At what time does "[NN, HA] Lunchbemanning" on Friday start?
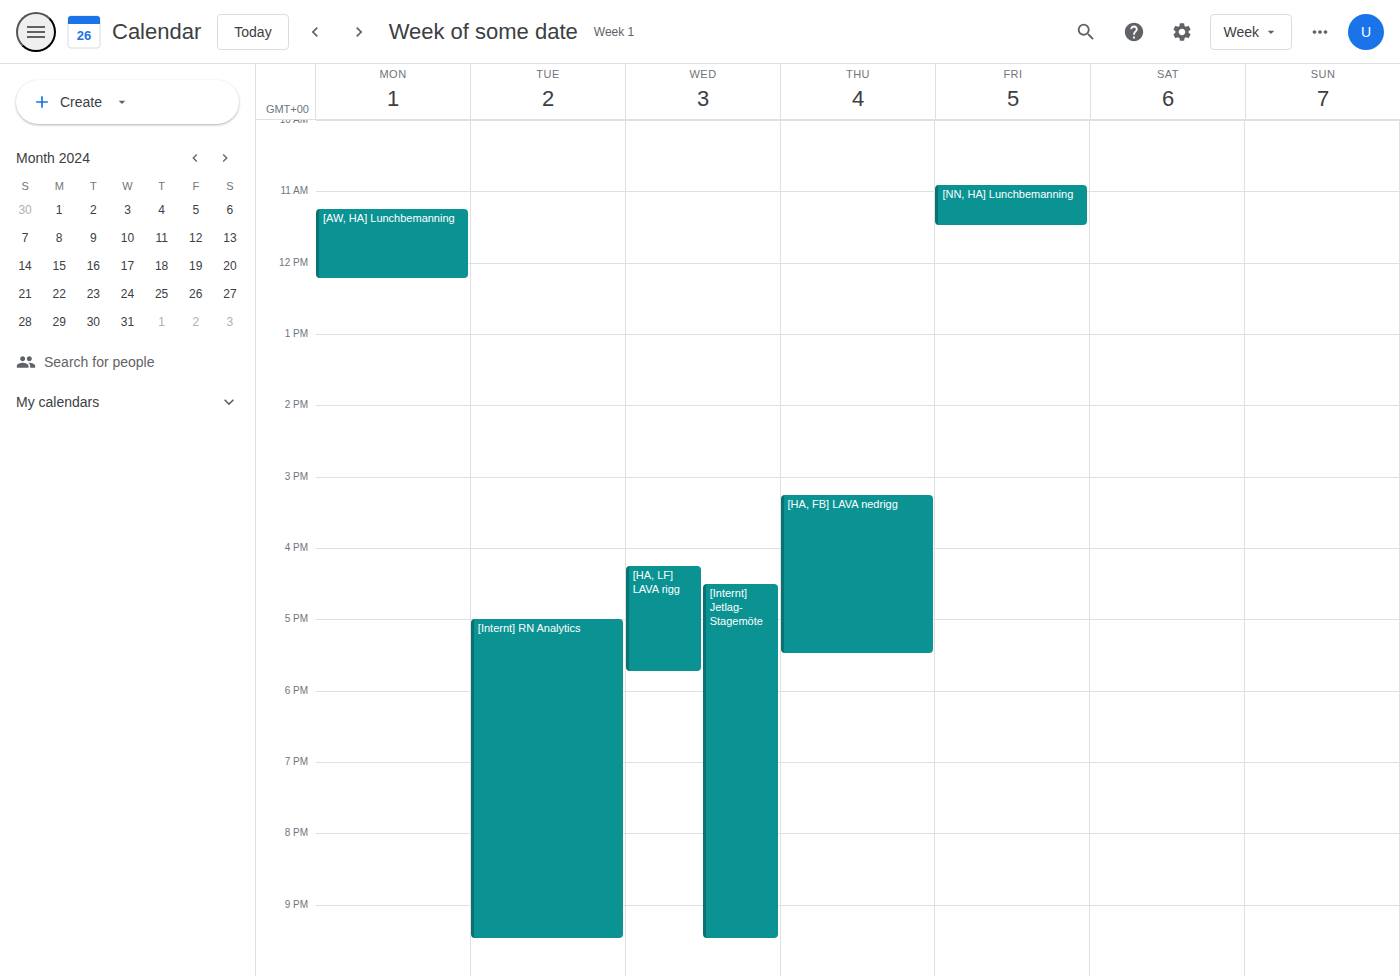
10:55 AM